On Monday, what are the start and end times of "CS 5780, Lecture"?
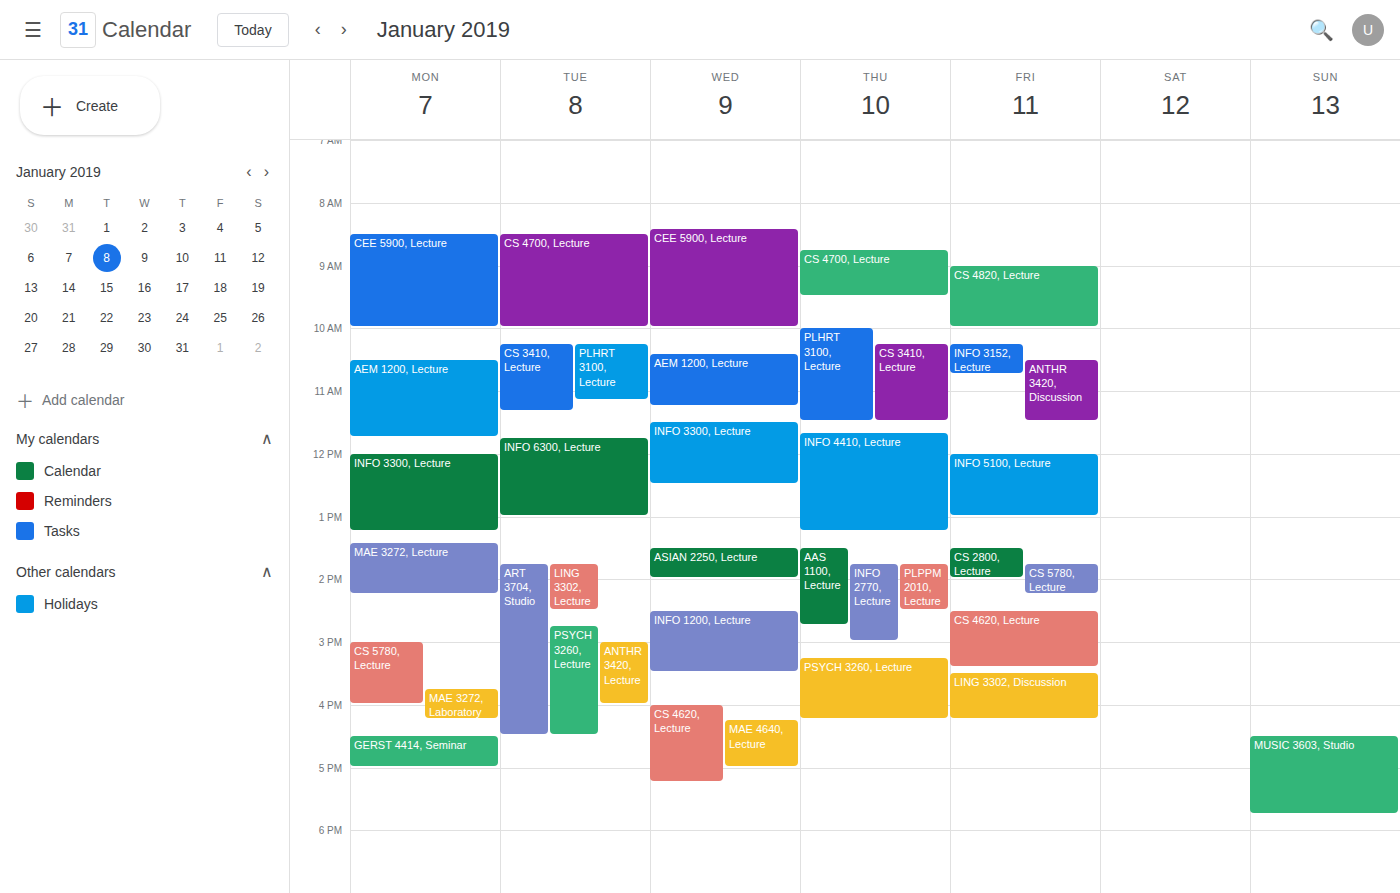
3:00 PM to 4:00 PM